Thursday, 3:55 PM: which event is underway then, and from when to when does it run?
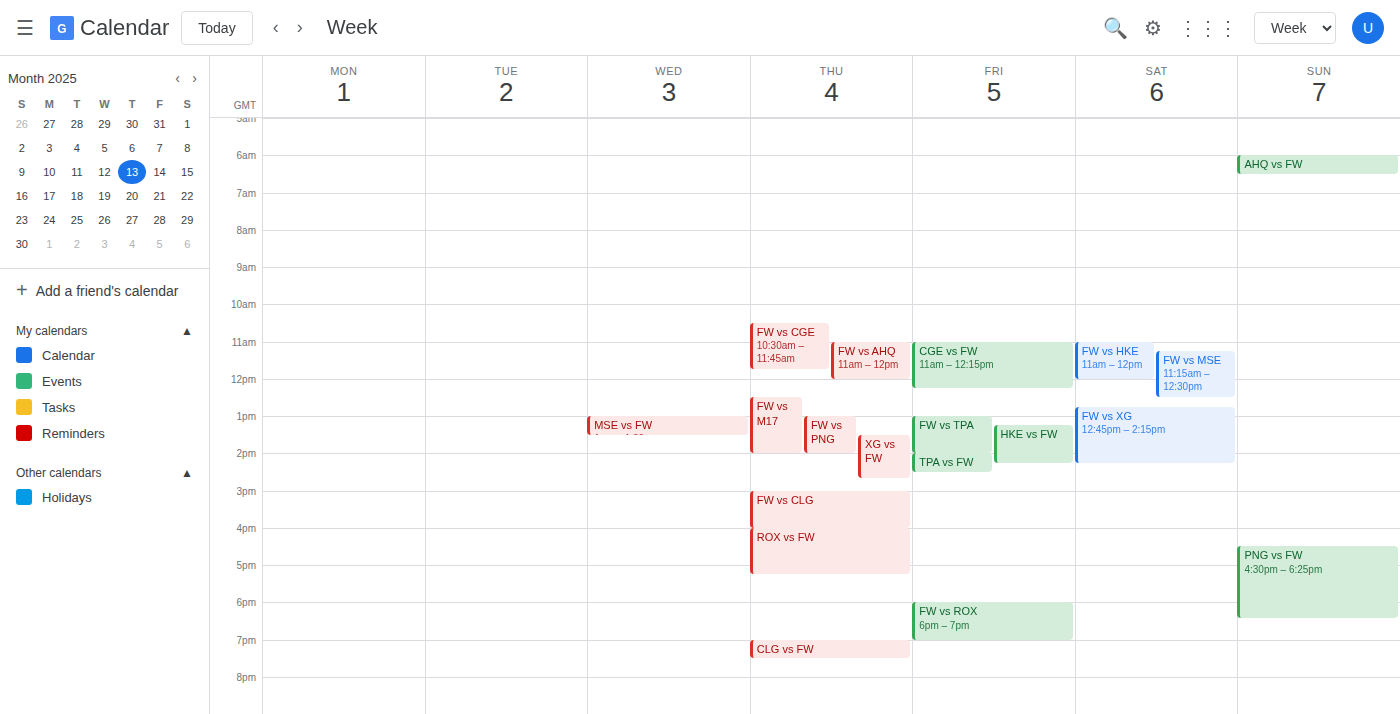
"FW vs CLG", 3:00 PM to 4:00 PM